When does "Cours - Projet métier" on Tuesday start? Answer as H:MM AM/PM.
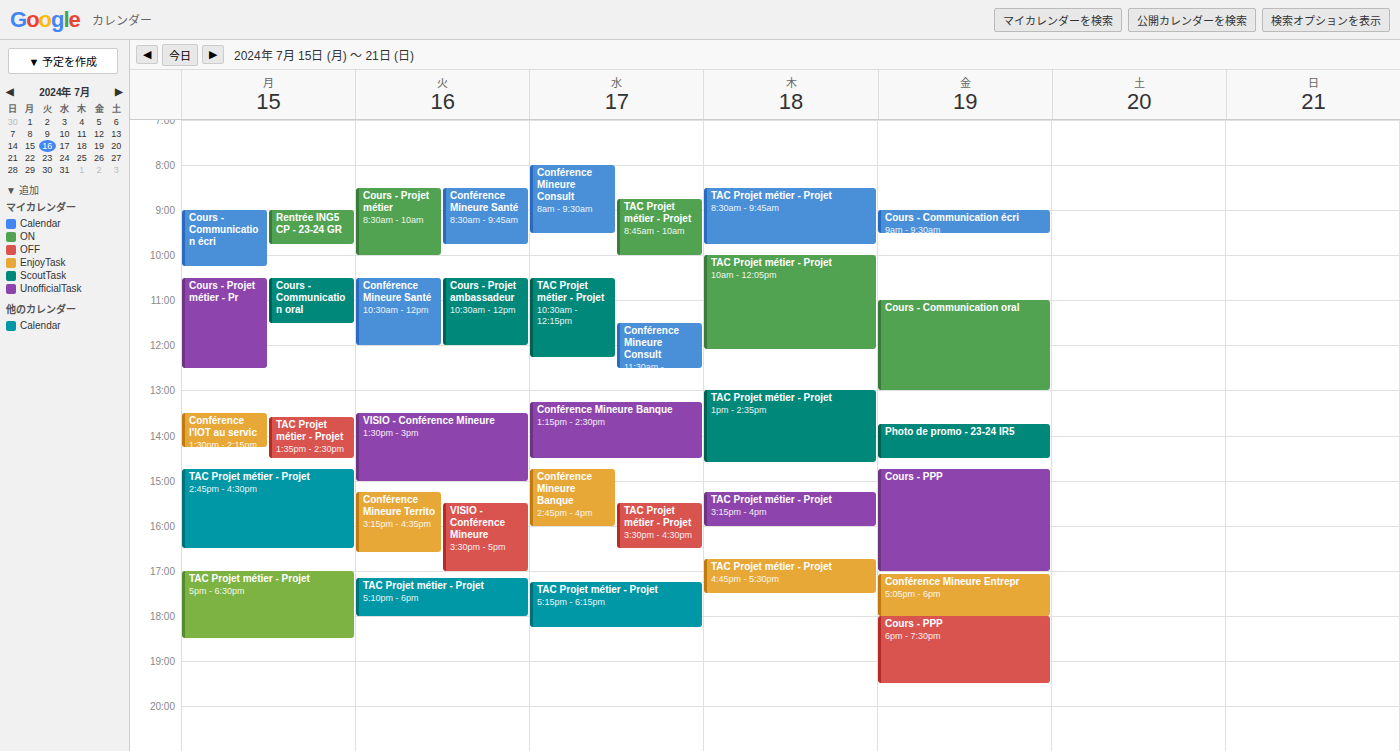
8:30 AM